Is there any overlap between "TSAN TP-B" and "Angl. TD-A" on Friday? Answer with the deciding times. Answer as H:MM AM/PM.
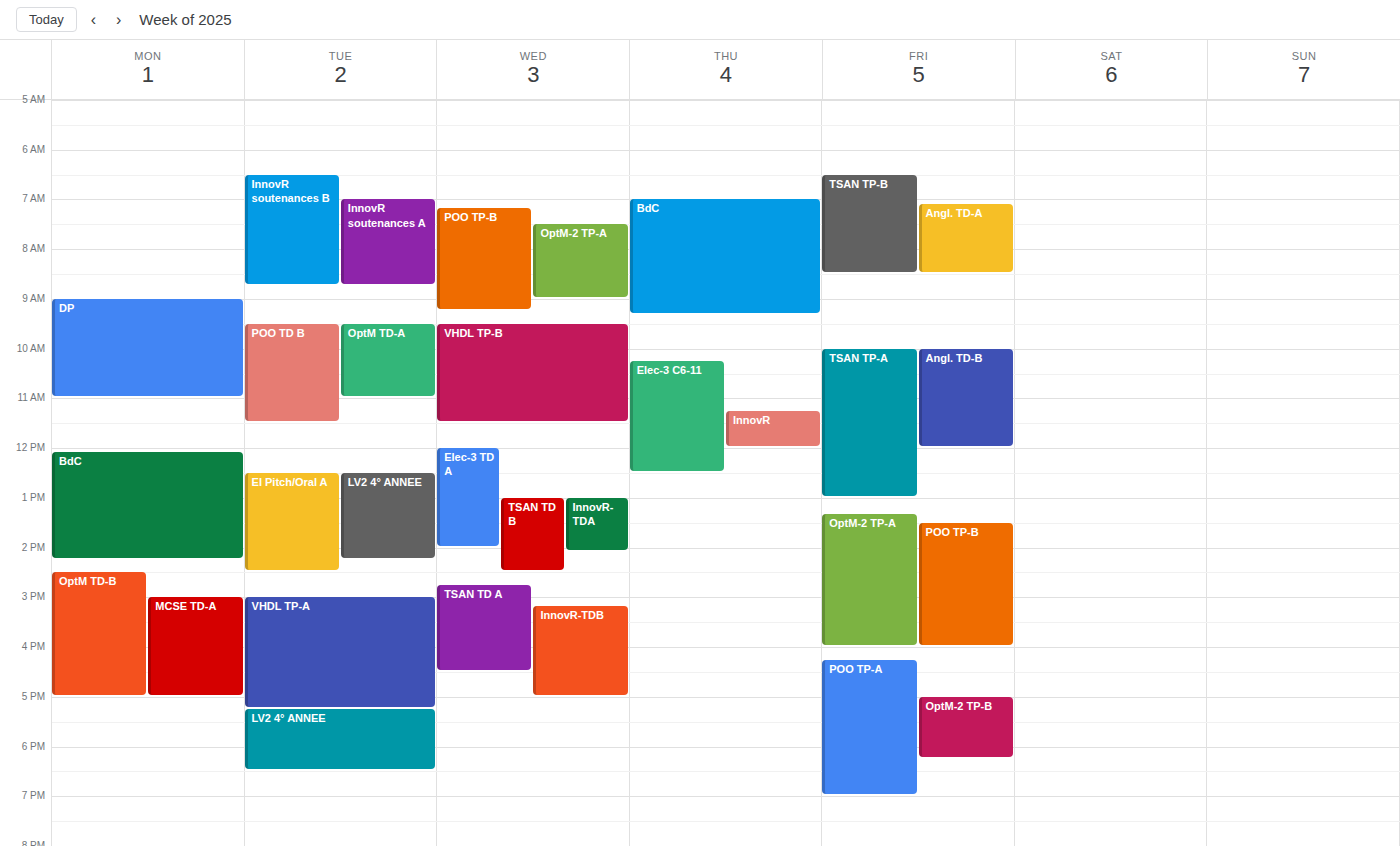
"Angl. TD-A" runs 7:05 AM to 8:30 AM, inside "TSAN TP-B" -- they overlap.